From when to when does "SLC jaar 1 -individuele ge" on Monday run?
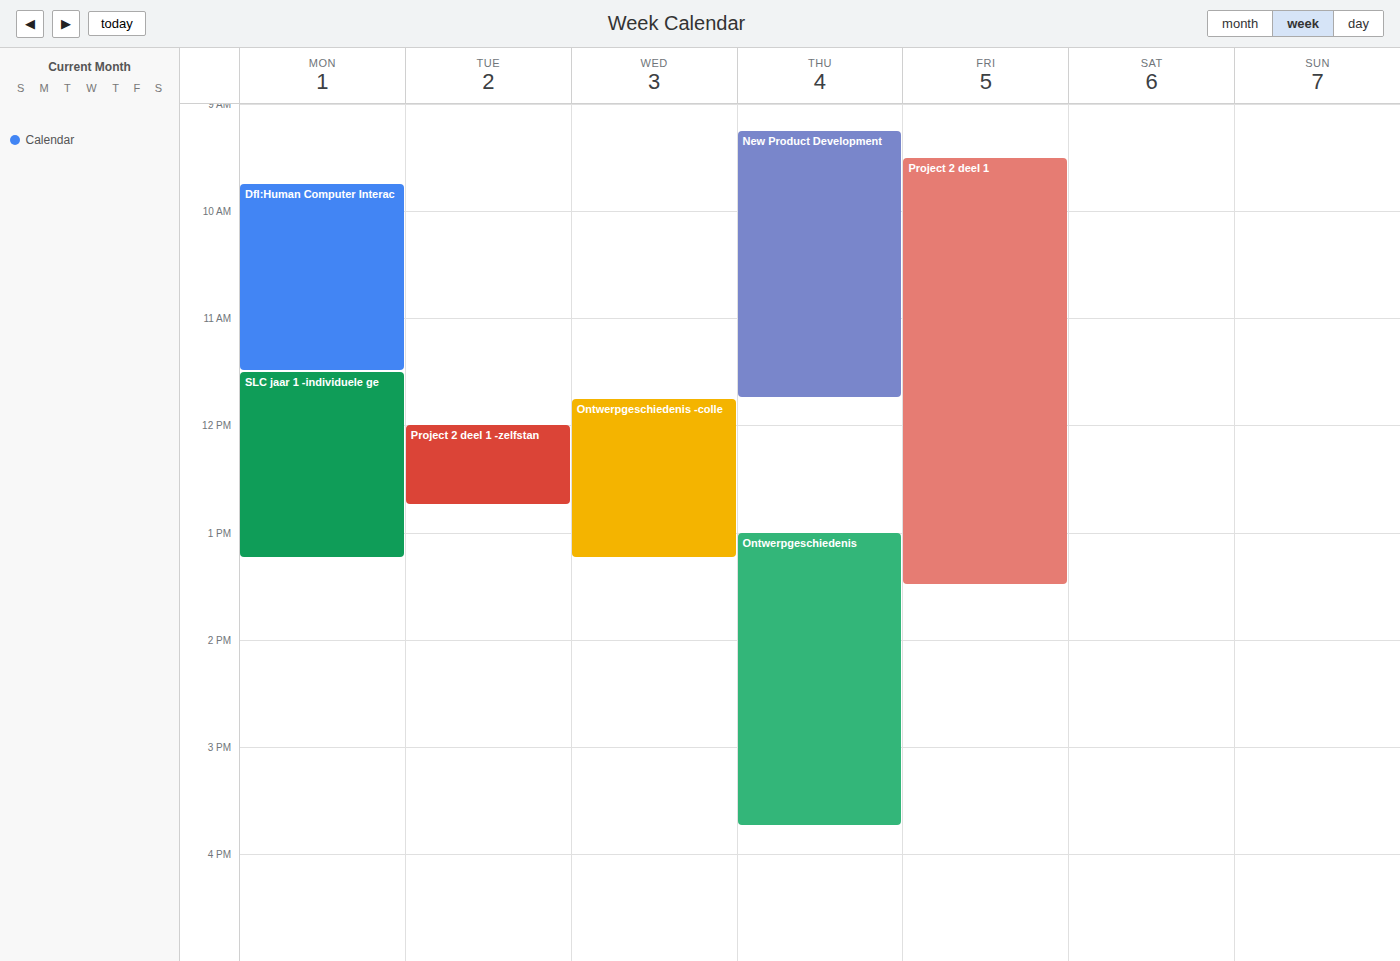
11:30 AM to 1:15 PM